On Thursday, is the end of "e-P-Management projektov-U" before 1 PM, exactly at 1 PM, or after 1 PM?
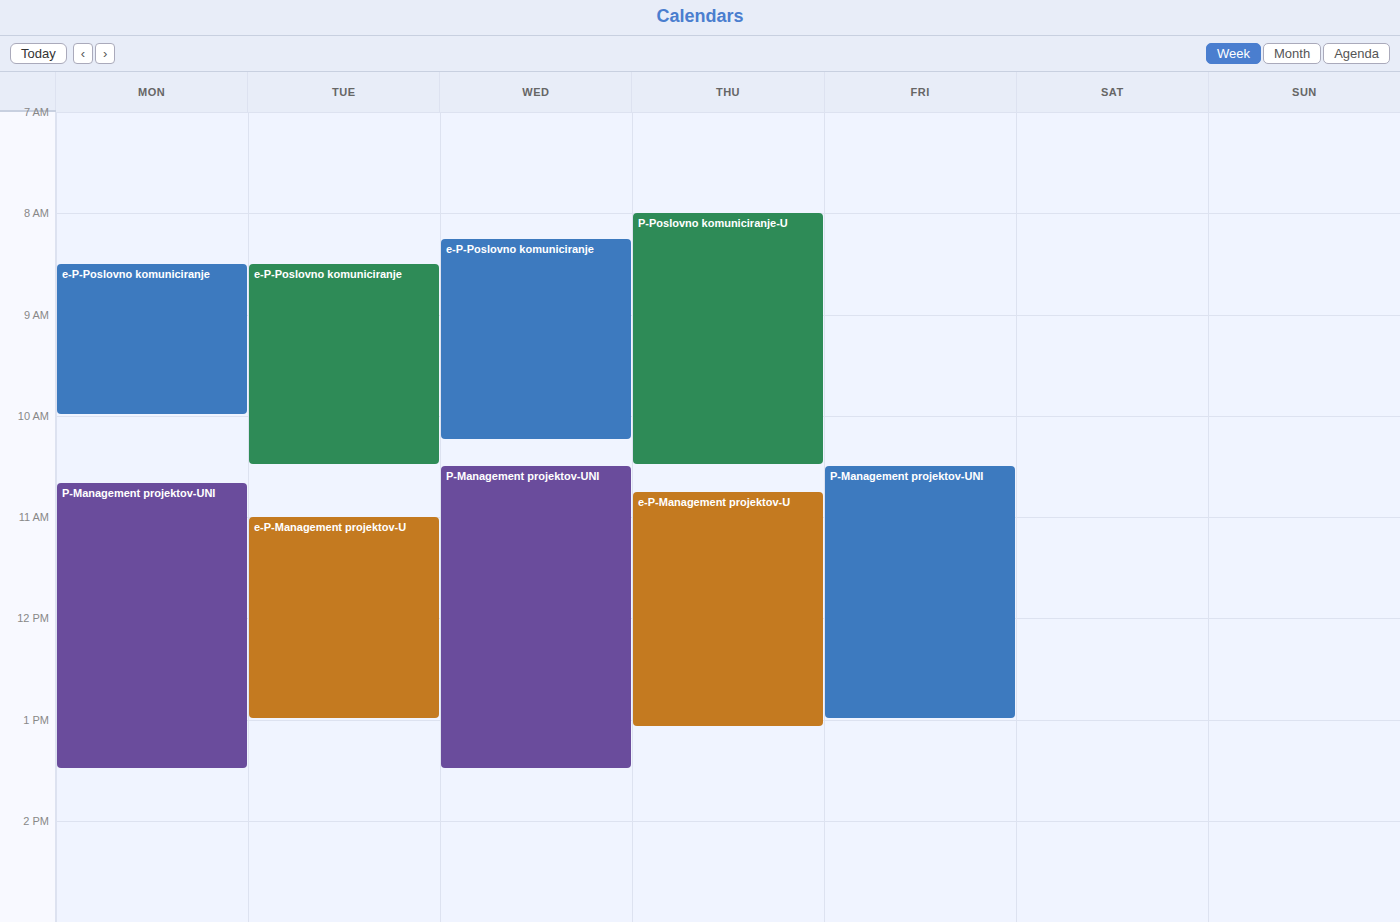
1:05 PM -- after 1 PM, 5 minutes below the 1 PM line.